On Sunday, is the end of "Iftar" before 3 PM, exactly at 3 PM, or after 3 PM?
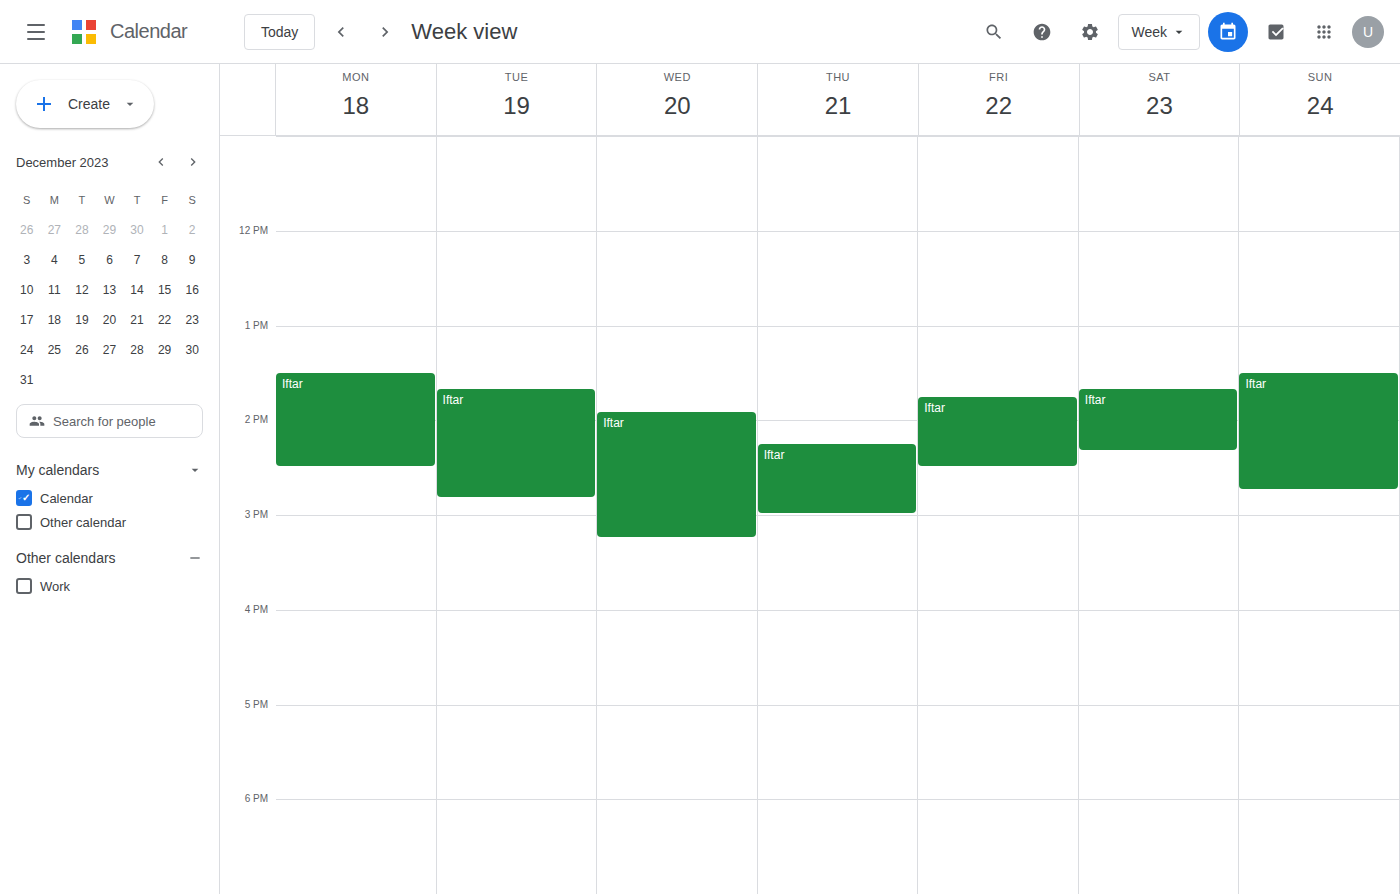
2:45 PM -- before 3 PM, 15 minutes above the 3 PM line.